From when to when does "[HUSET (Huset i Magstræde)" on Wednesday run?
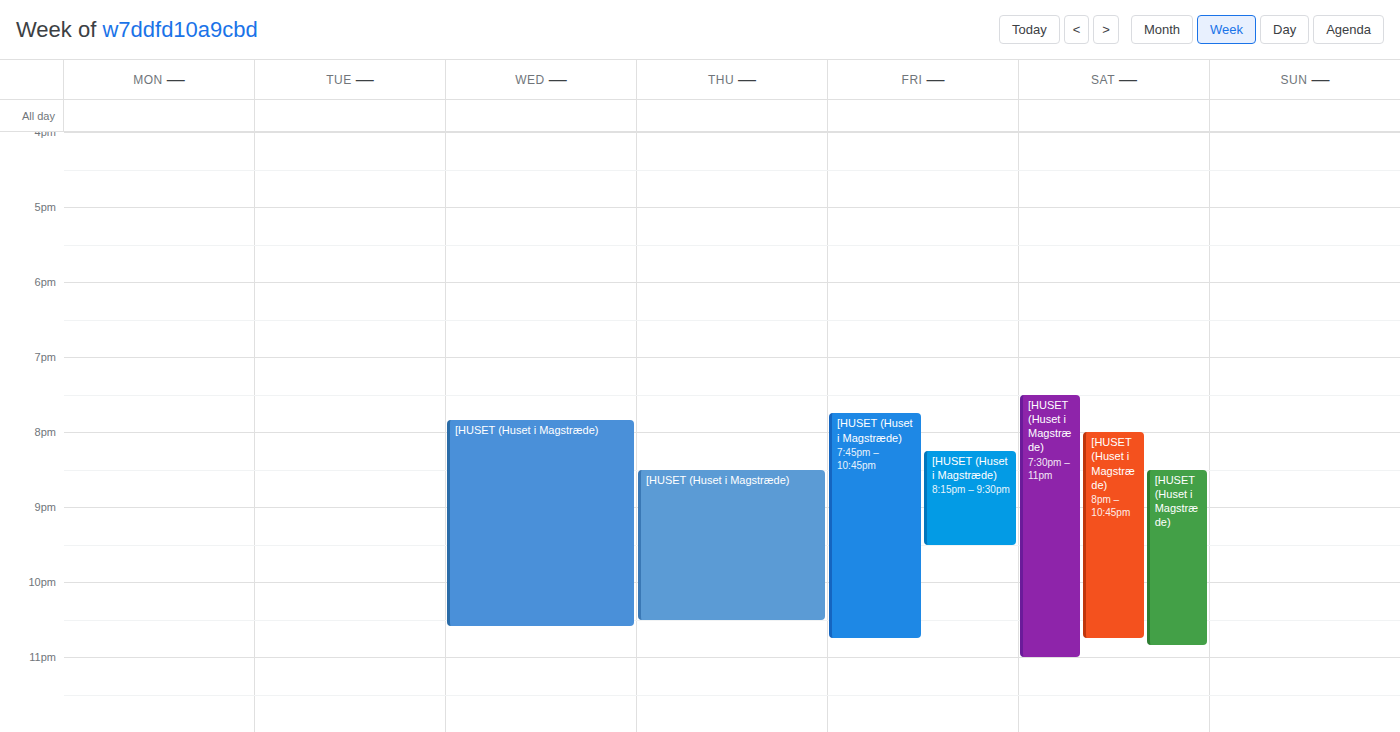
7:50 PM to 10:35 PM